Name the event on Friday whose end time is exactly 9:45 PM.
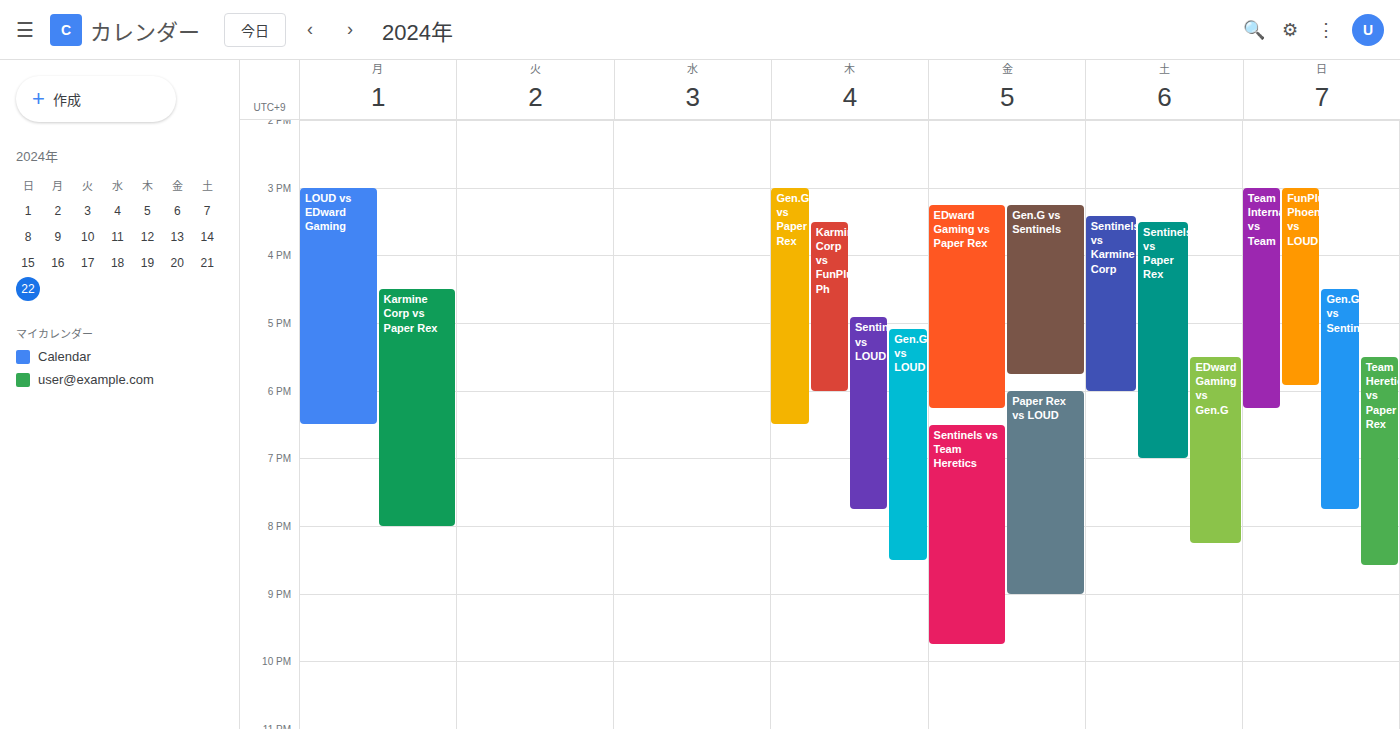
"Sentinels vs Team Heretics"